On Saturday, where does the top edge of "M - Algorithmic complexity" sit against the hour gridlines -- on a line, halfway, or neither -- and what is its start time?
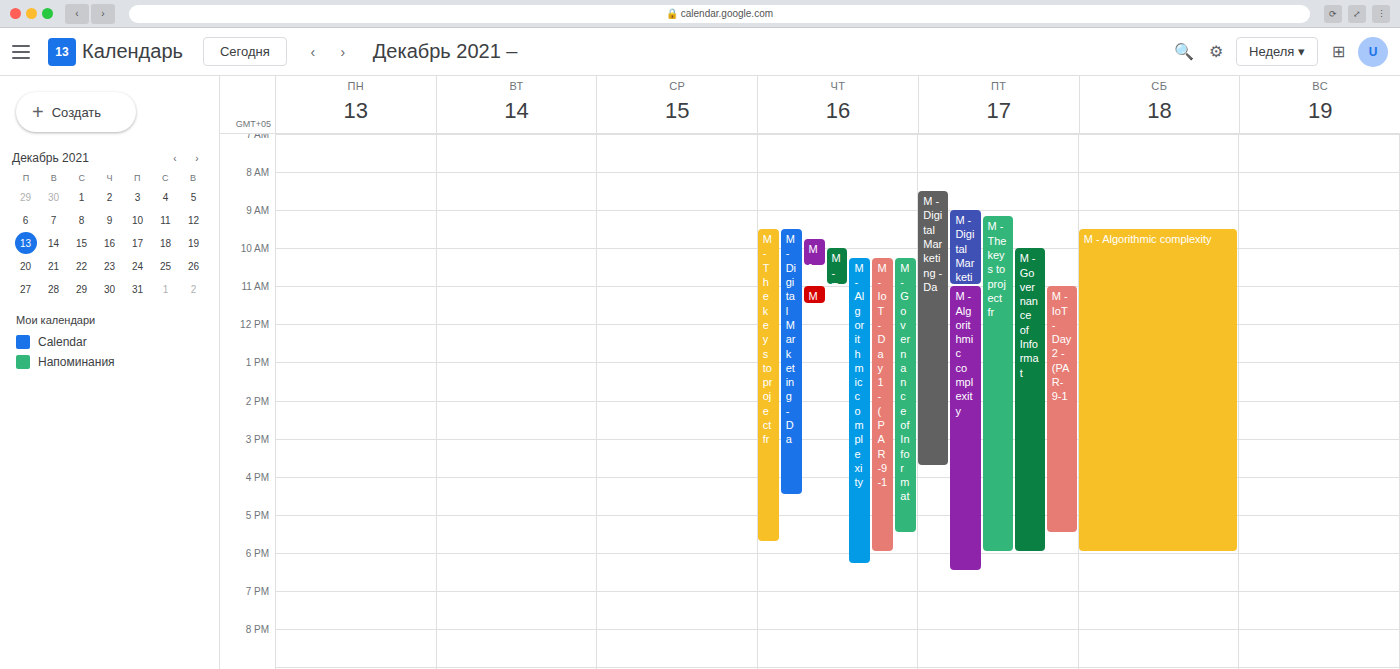
9:30 AM -- halfway between the 9 AM and 10 AM lines.